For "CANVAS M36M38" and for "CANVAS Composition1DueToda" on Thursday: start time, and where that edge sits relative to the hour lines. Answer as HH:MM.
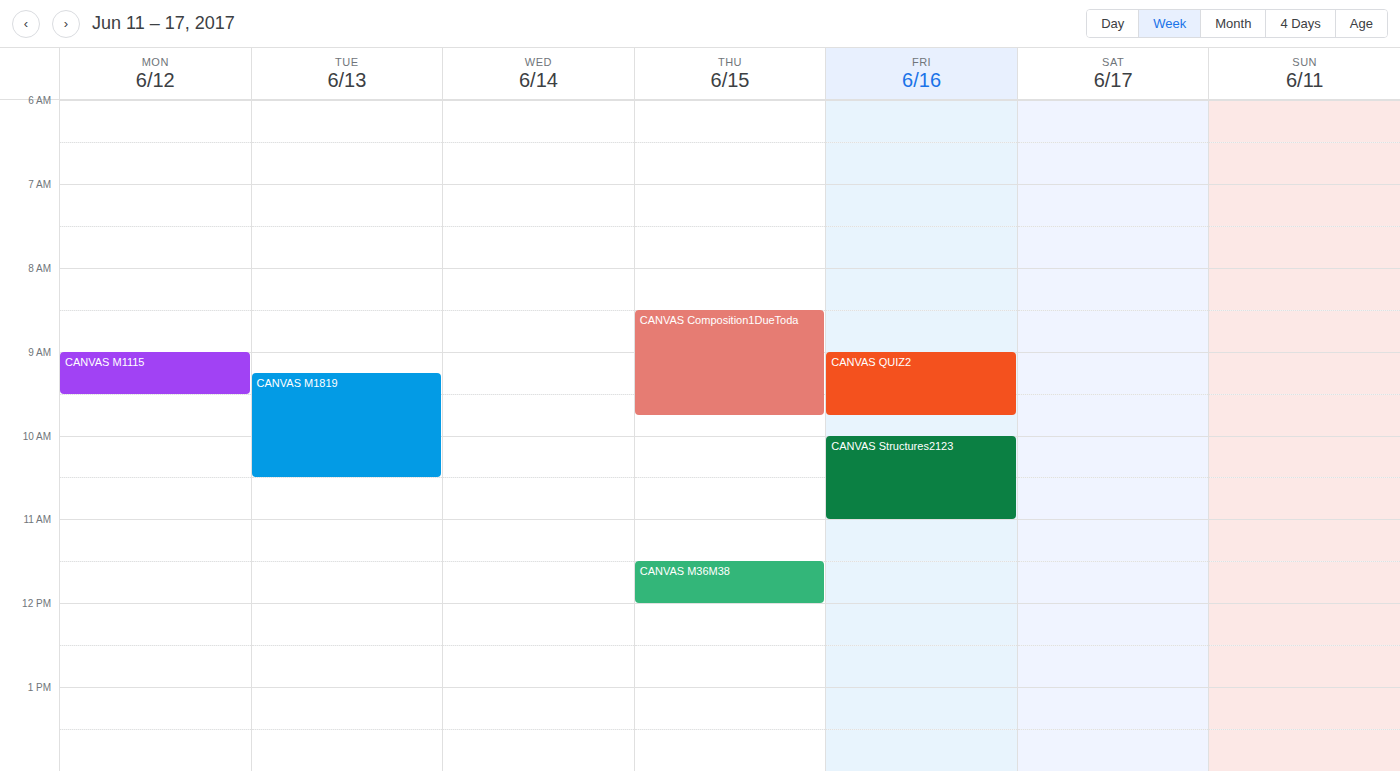
"CANVAS M36M38": 11:30, halfway between the 11:00 and 12:00 lines. "CANVAS Composition1DueToda": 08:30, halfway between the 08:00 and 09:00 lines.